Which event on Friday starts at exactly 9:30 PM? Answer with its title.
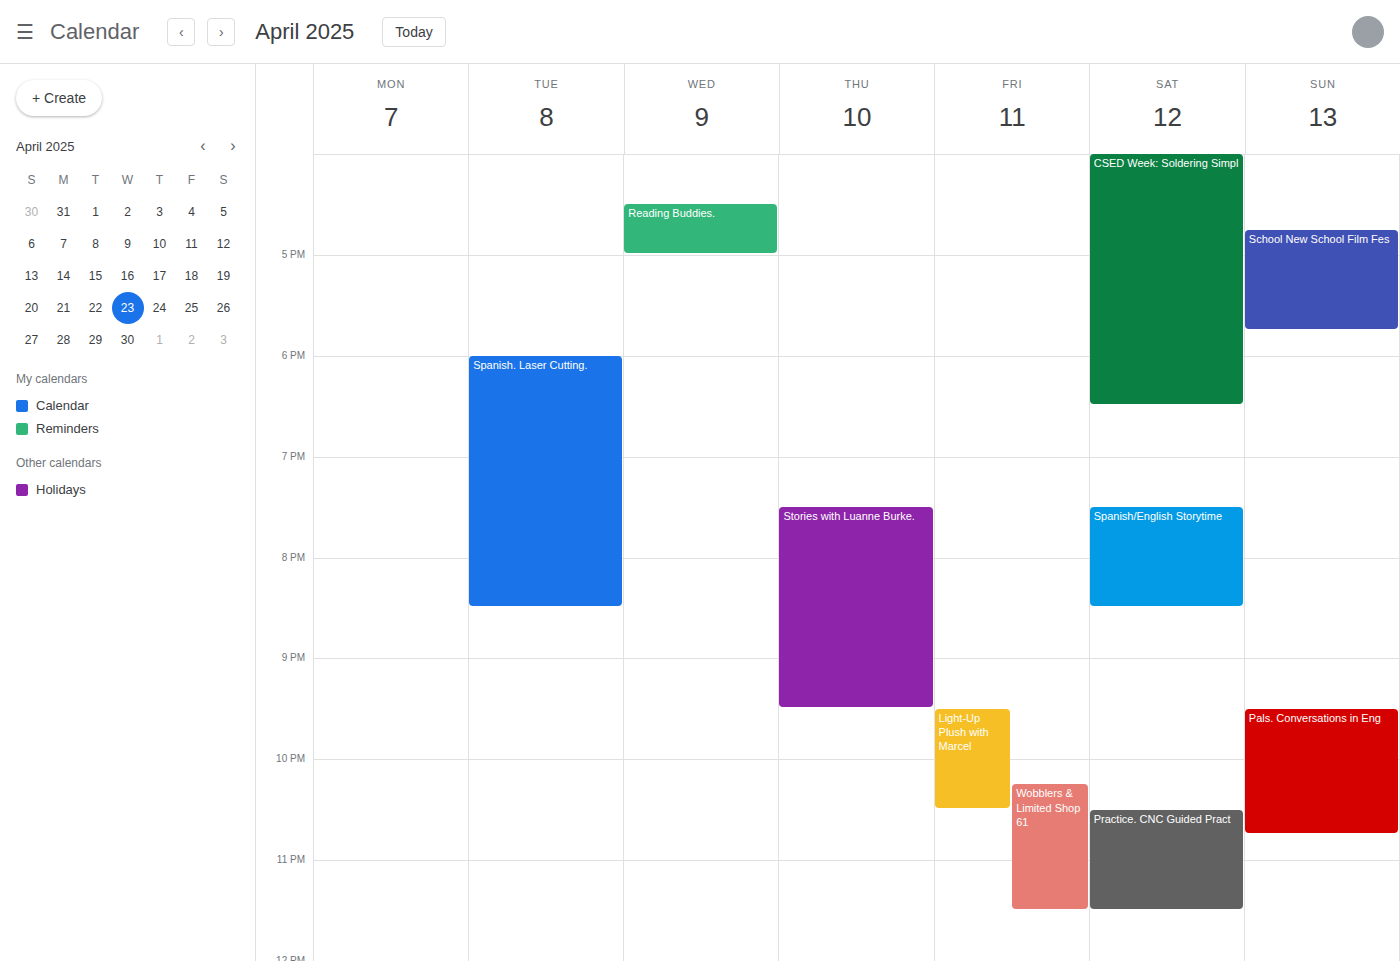
"Light-Up Plush with Marcel"